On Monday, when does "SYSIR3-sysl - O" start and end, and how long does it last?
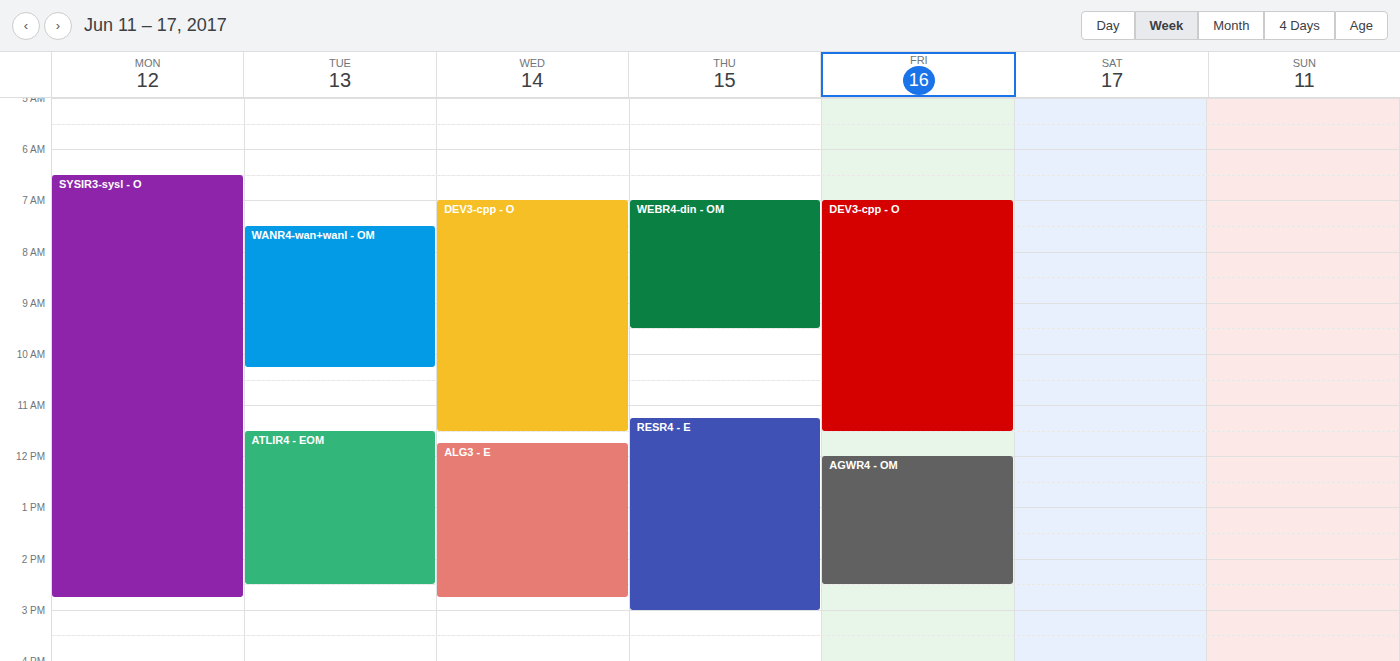
6:30 AM to 2:45 PM, 8 hours 15 minutes